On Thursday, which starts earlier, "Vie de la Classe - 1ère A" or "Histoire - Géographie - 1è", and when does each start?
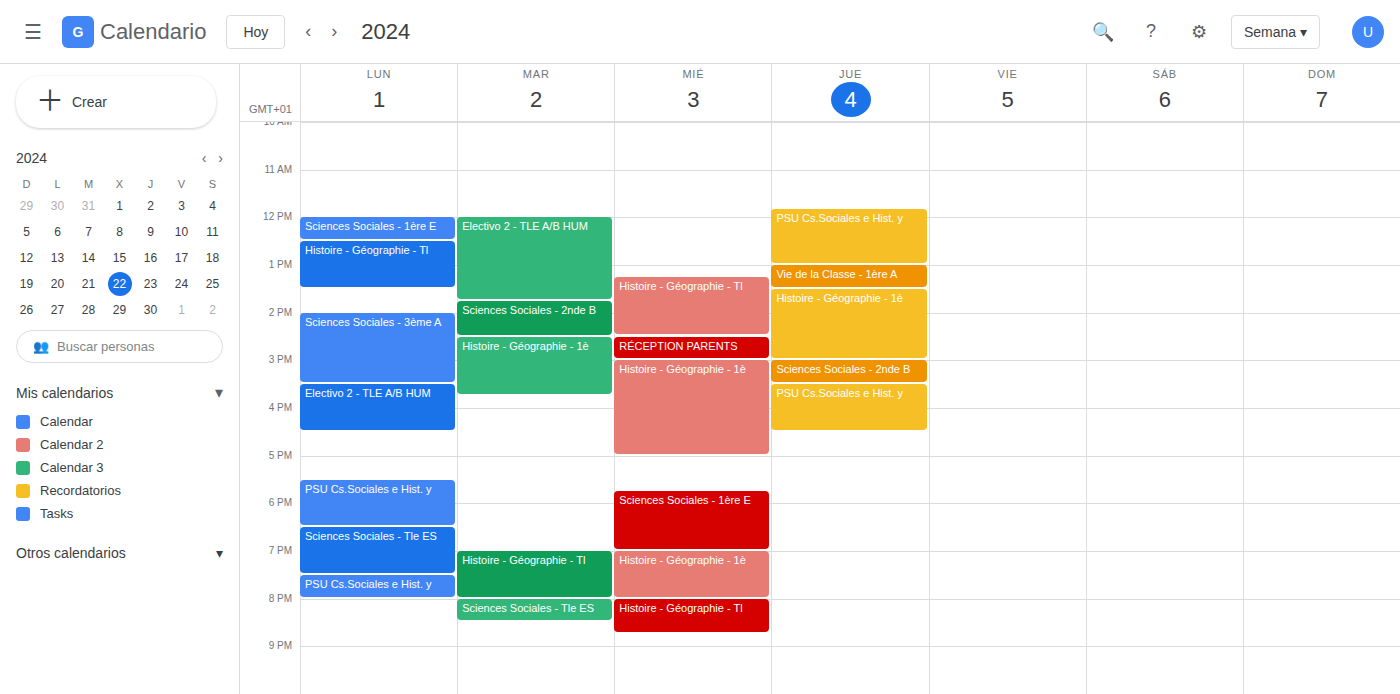
"Vie de la Classe - 1ère A" 1:00 PM; "Histoire - Géographie - 1è" 1:30 PM.